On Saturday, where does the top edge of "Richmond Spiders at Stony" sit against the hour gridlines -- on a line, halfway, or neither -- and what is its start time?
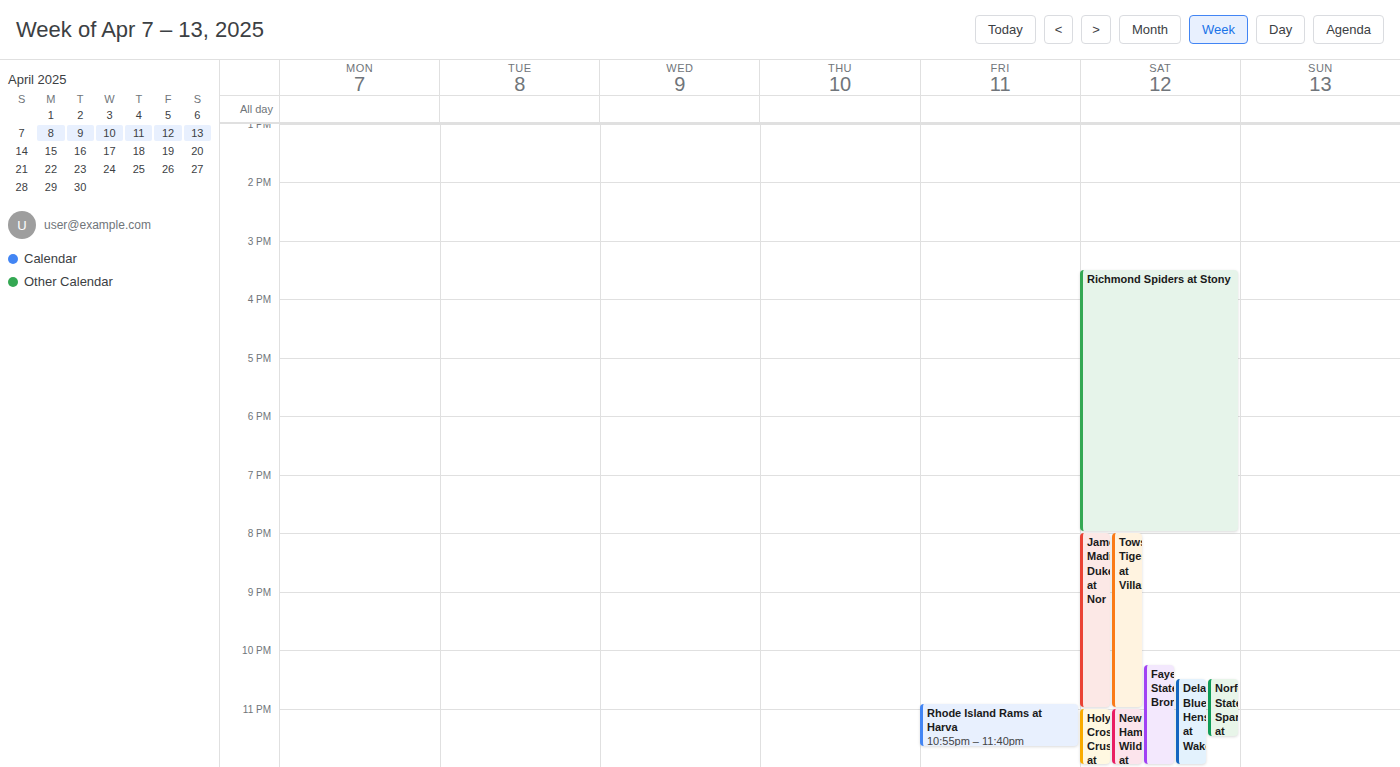
3:30 PM -- halfway between the 3 PM and 4 PM lines.